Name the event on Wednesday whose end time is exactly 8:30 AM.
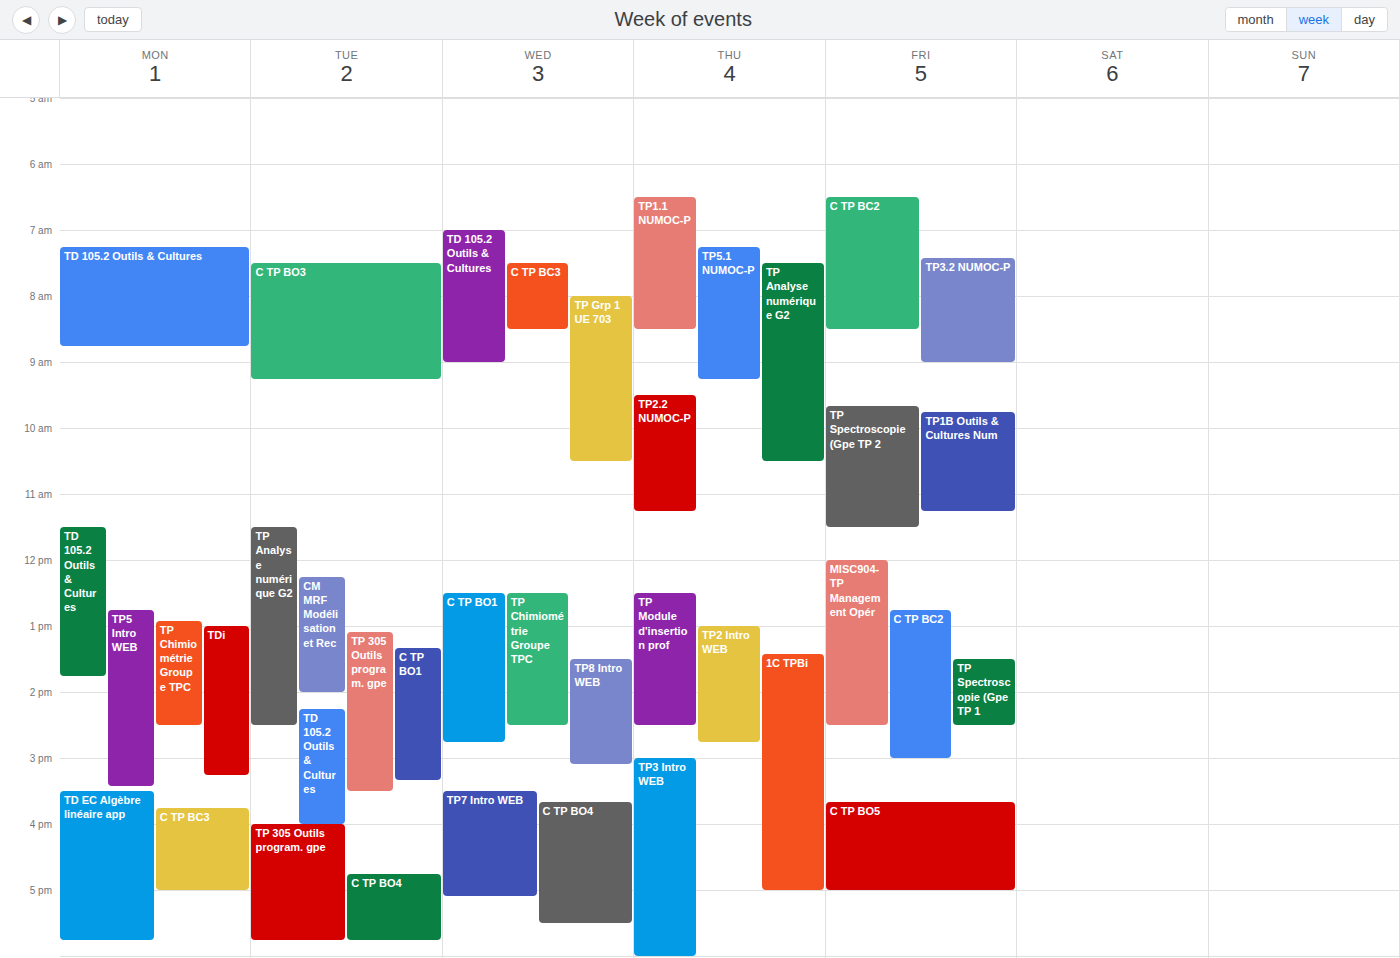
"C TP BC3"